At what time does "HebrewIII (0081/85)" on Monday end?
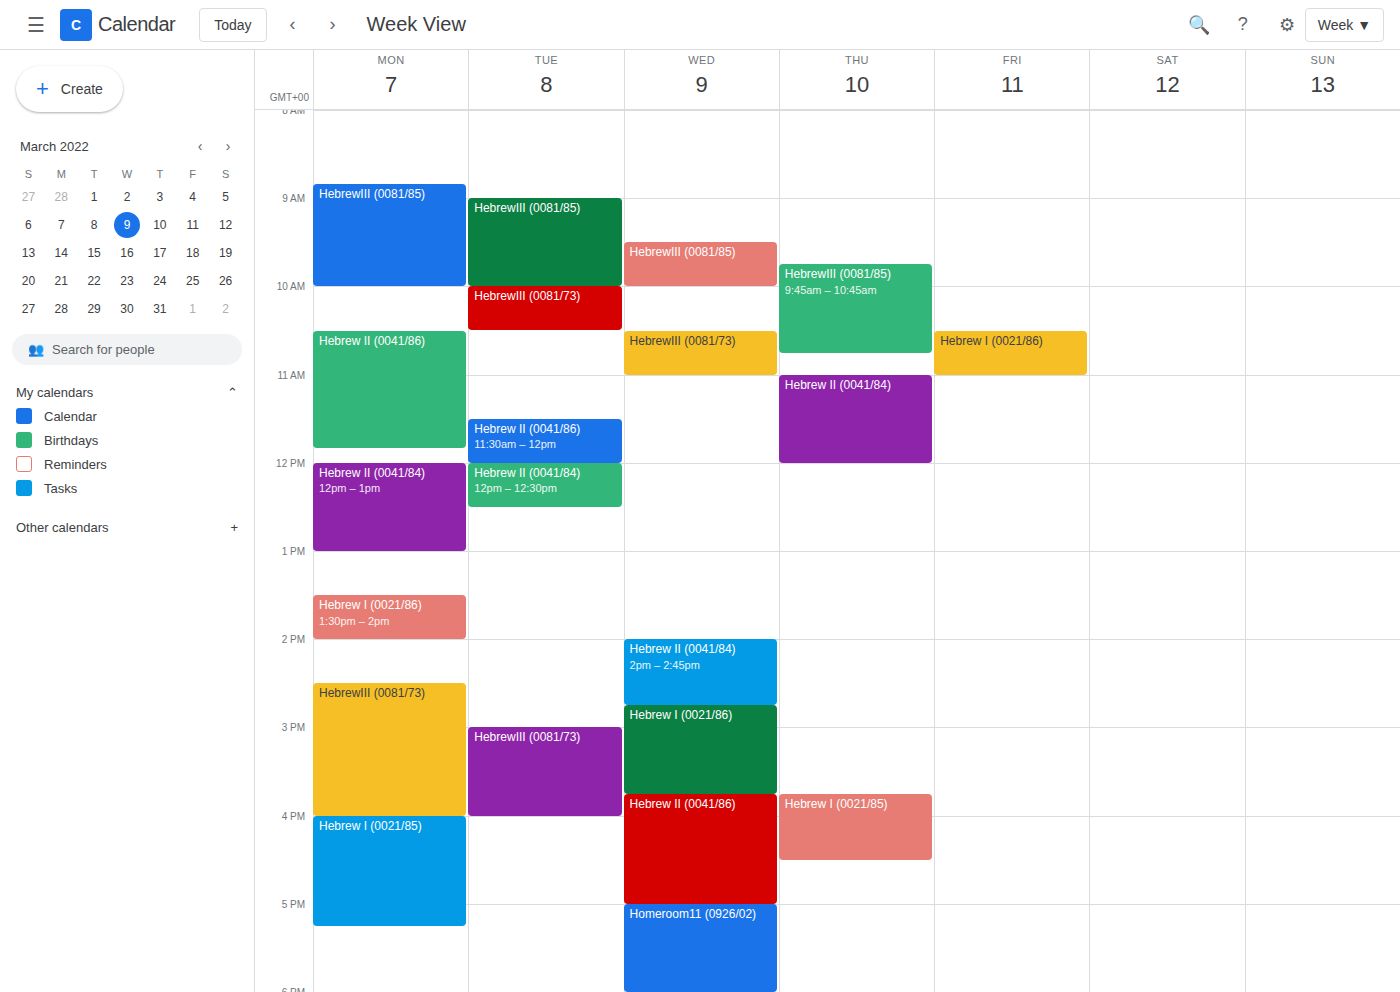
10:00 AM